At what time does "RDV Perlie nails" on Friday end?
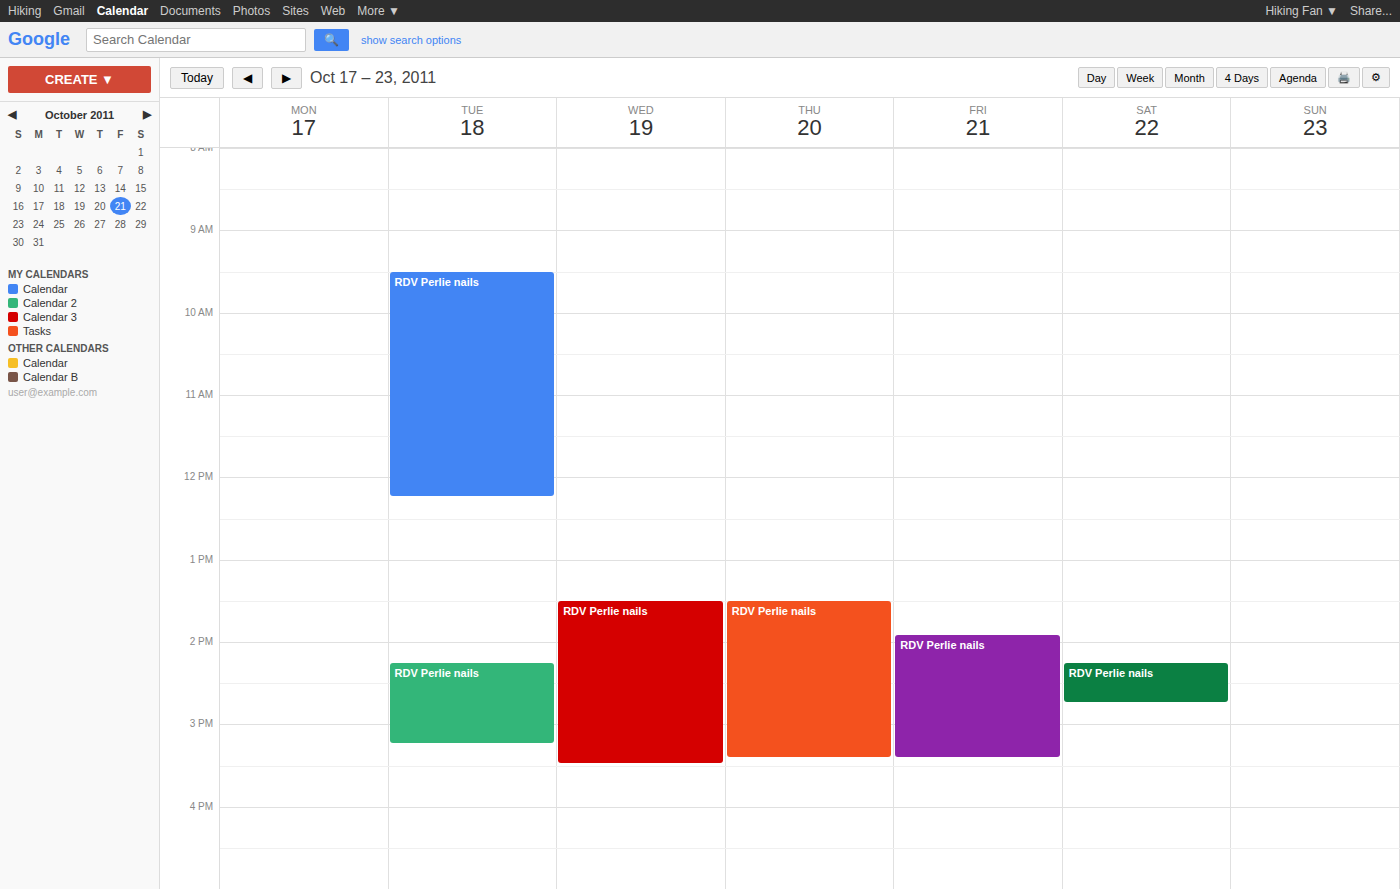
3:25 PM